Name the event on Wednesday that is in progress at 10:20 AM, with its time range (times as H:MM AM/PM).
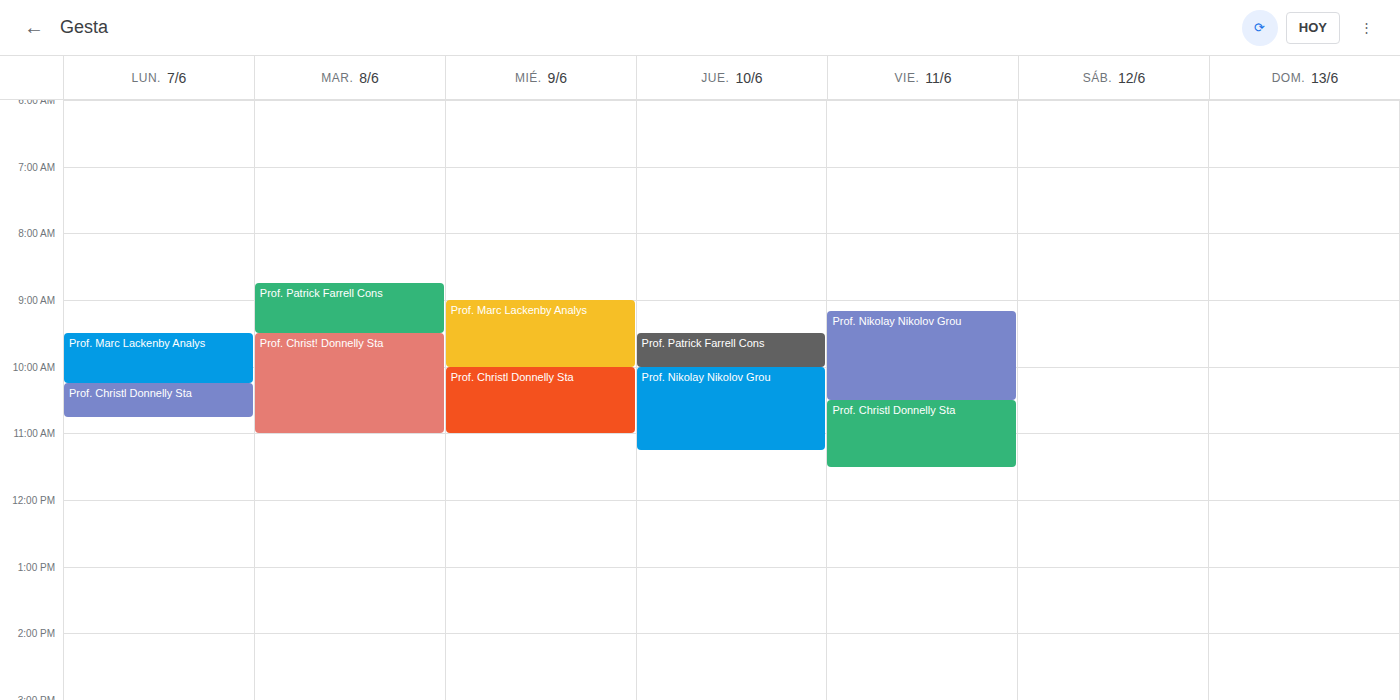
"Prof. Christl Donnelly Sta", 10:00 AM to 11:00 AM